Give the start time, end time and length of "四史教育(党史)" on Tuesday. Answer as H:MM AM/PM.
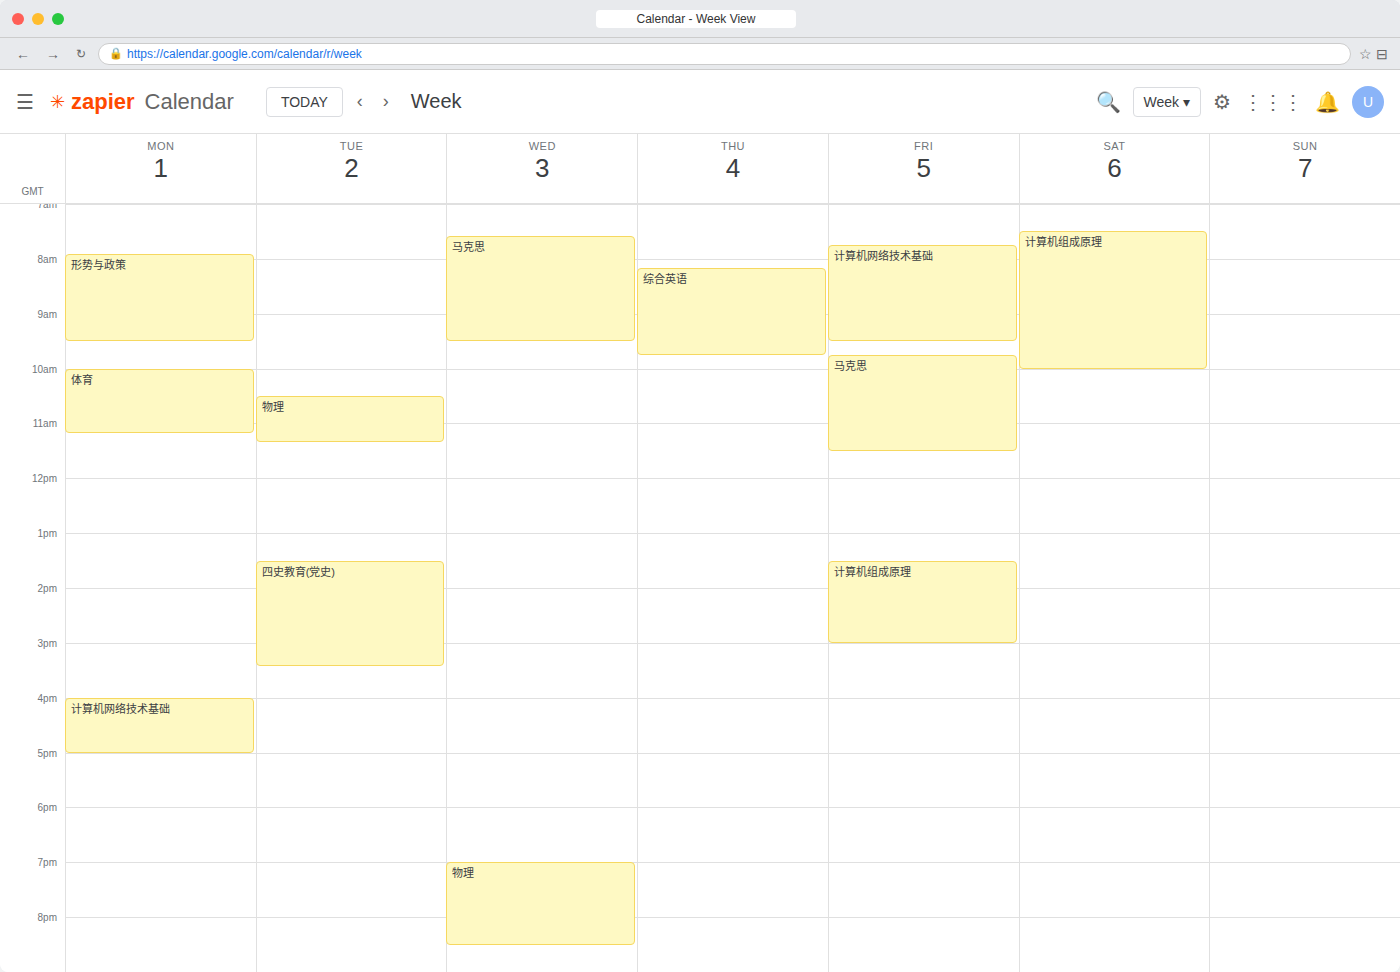
1:30 PM to 3:25 PM, 1 hour 55 minutes